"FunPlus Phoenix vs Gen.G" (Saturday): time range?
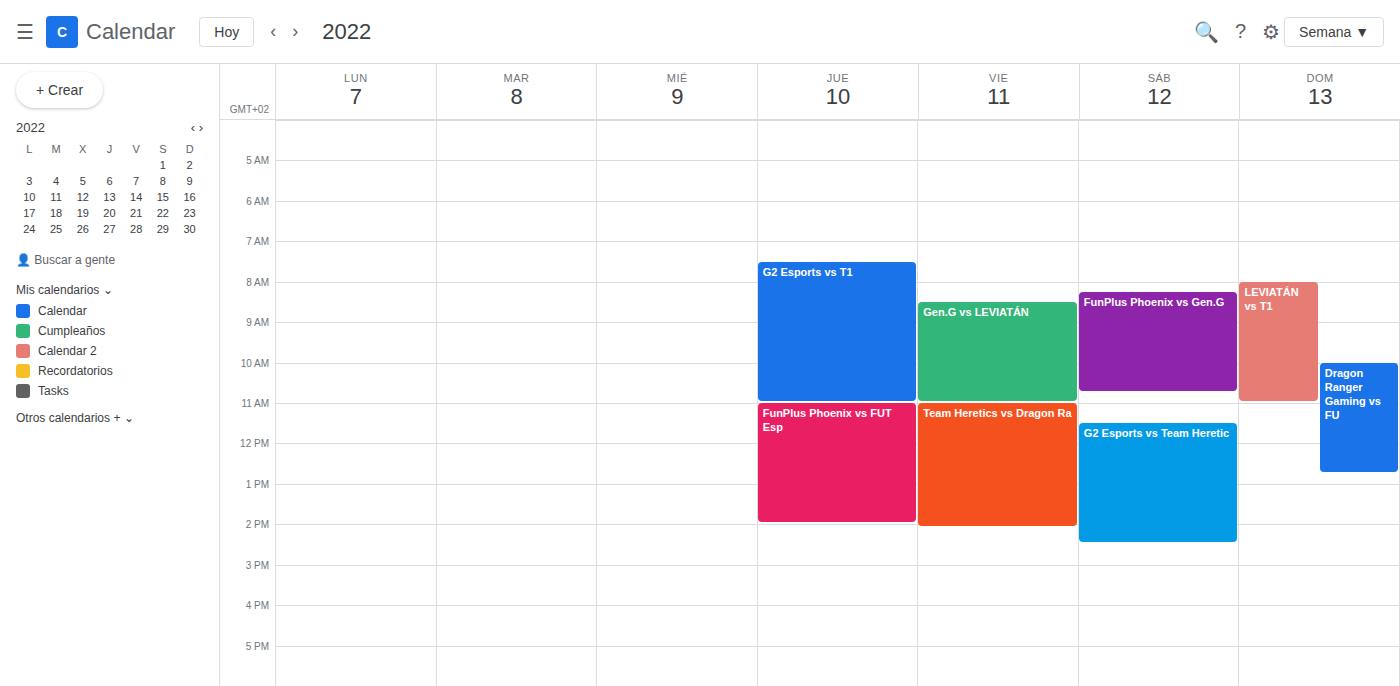
8:15 AM to 10:45 AM